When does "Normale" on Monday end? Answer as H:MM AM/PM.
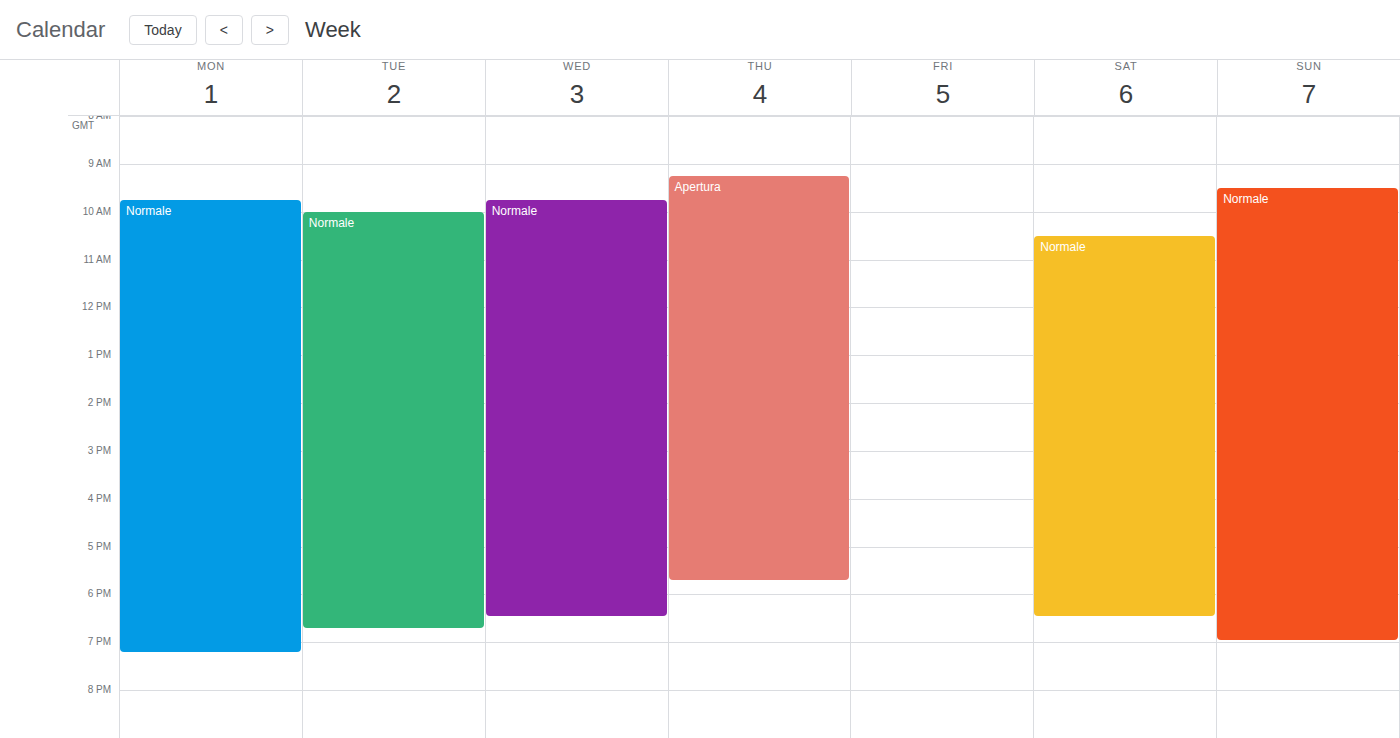
7:15 PM